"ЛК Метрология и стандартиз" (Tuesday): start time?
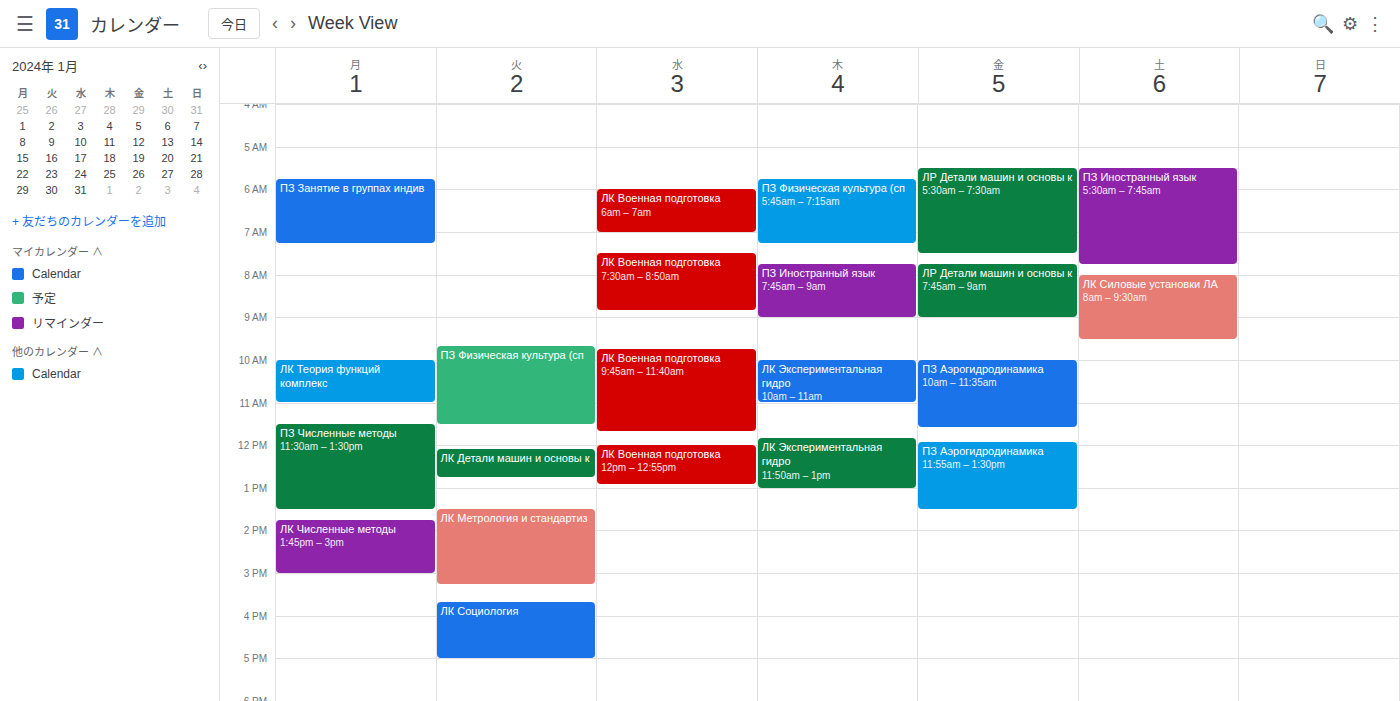
1:30 PM